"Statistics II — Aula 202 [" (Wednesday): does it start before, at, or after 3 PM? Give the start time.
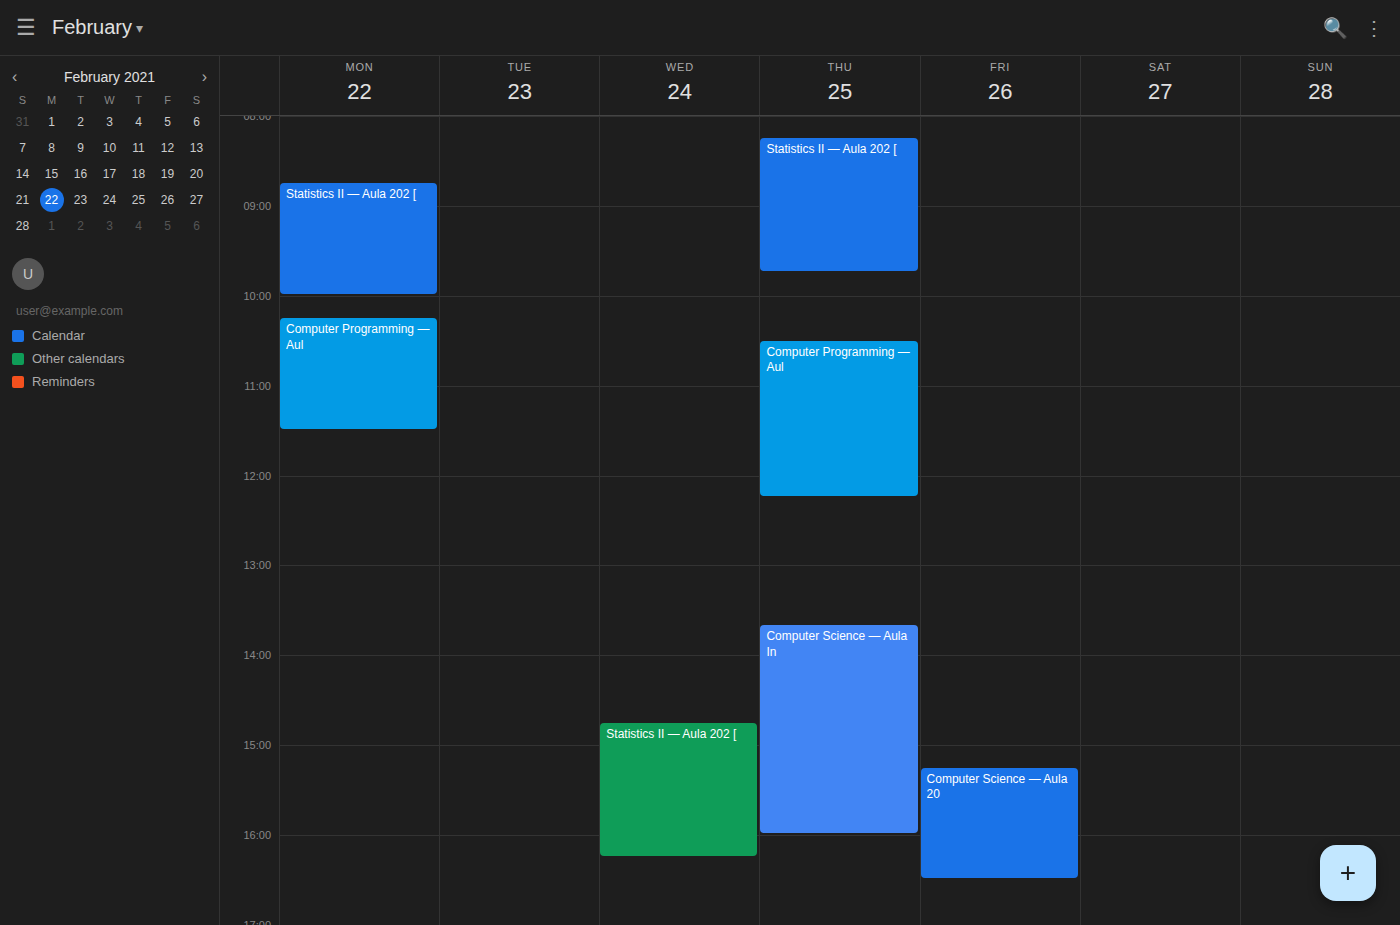
2:45 PM -- before 3 PM, 15 minutes above the 3 PM line.